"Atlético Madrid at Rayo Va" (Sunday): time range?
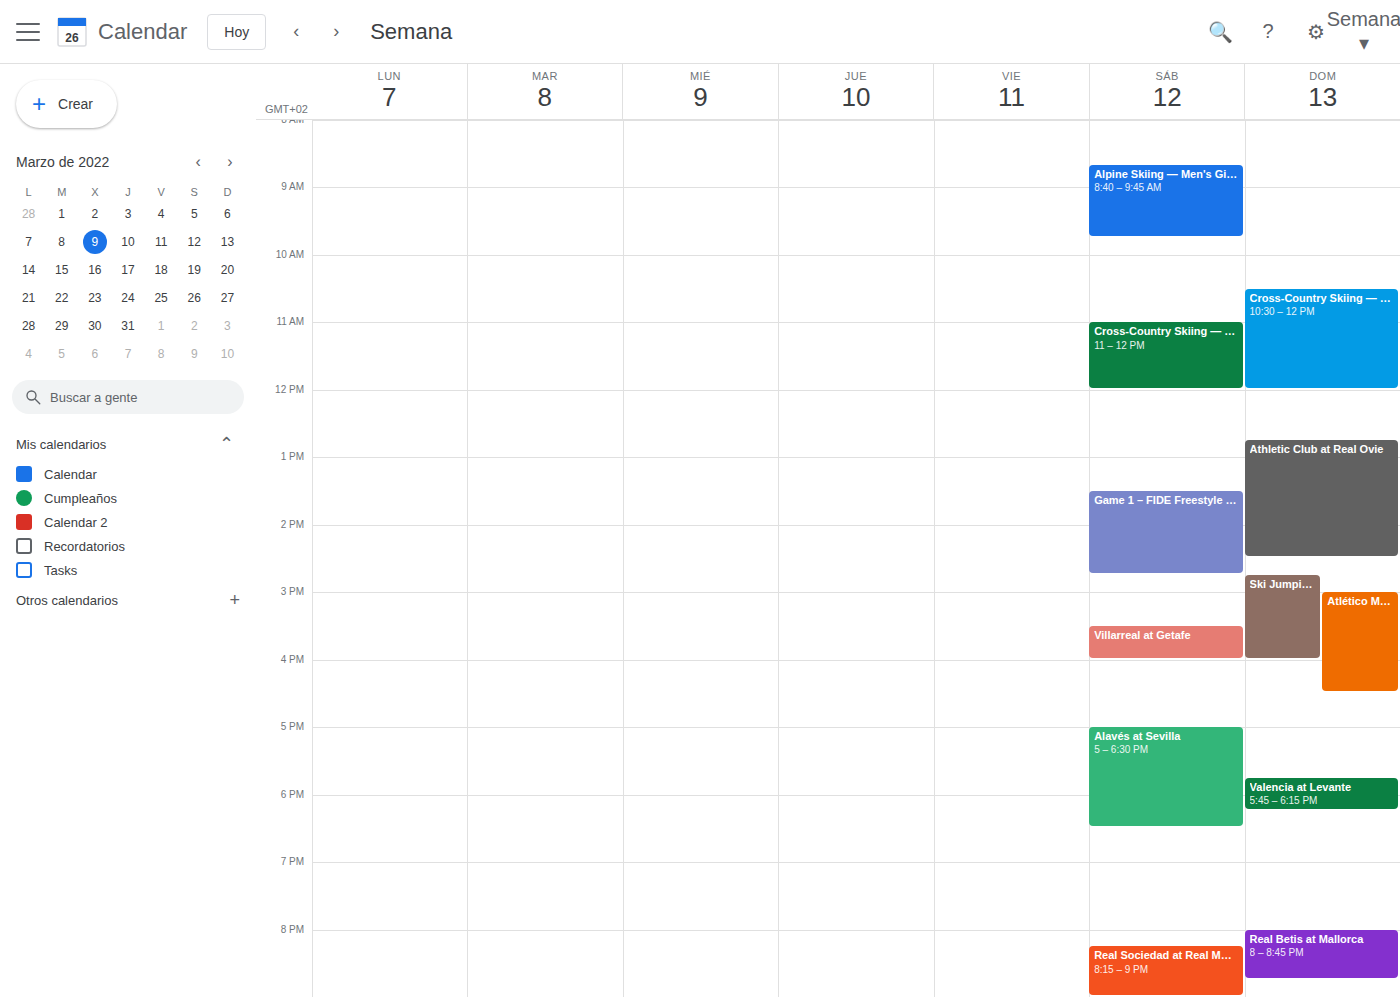
3:00 PM to 4:30 PM